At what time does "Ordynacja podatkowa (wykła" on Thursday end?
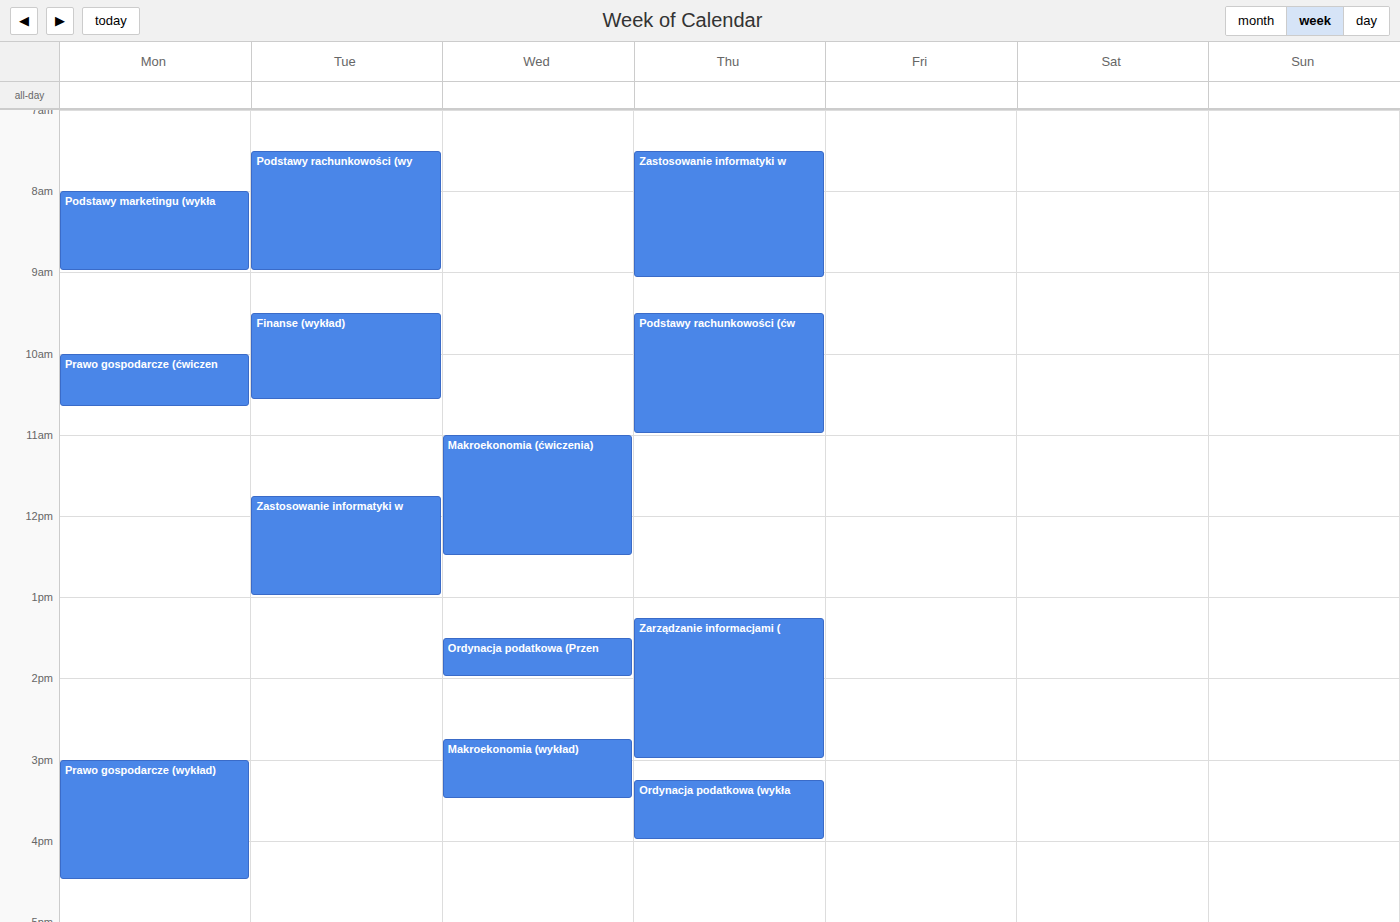
4:00 PM